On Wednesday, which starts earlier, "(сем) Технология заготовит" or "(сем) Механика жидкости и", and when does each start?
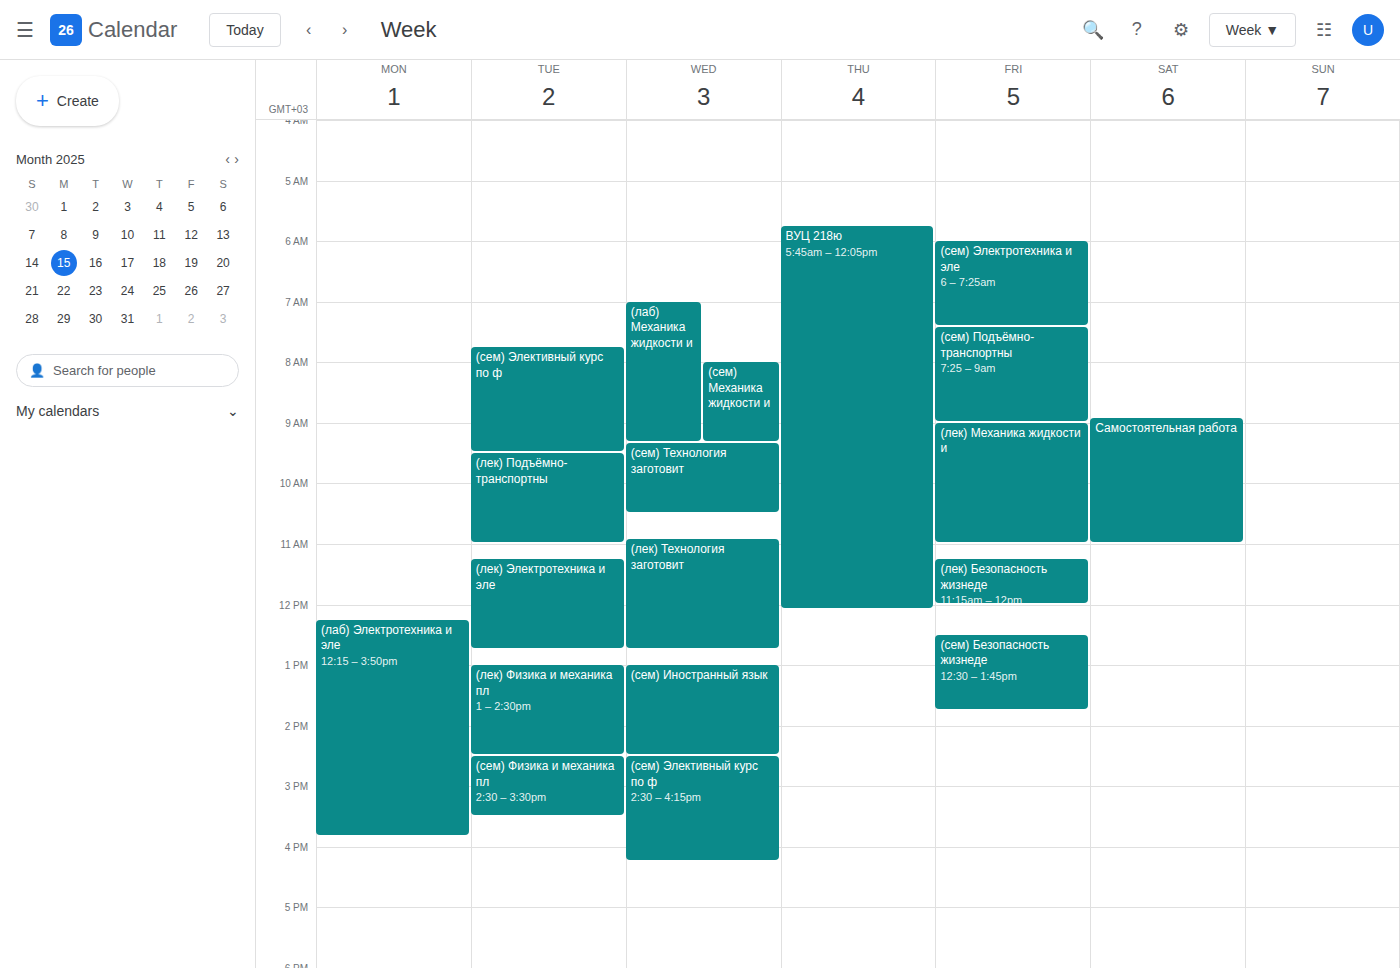
"(сем) Механика жидкости и" 8:00 AM; "(сем) Технология заготовит" 9:20 AM.